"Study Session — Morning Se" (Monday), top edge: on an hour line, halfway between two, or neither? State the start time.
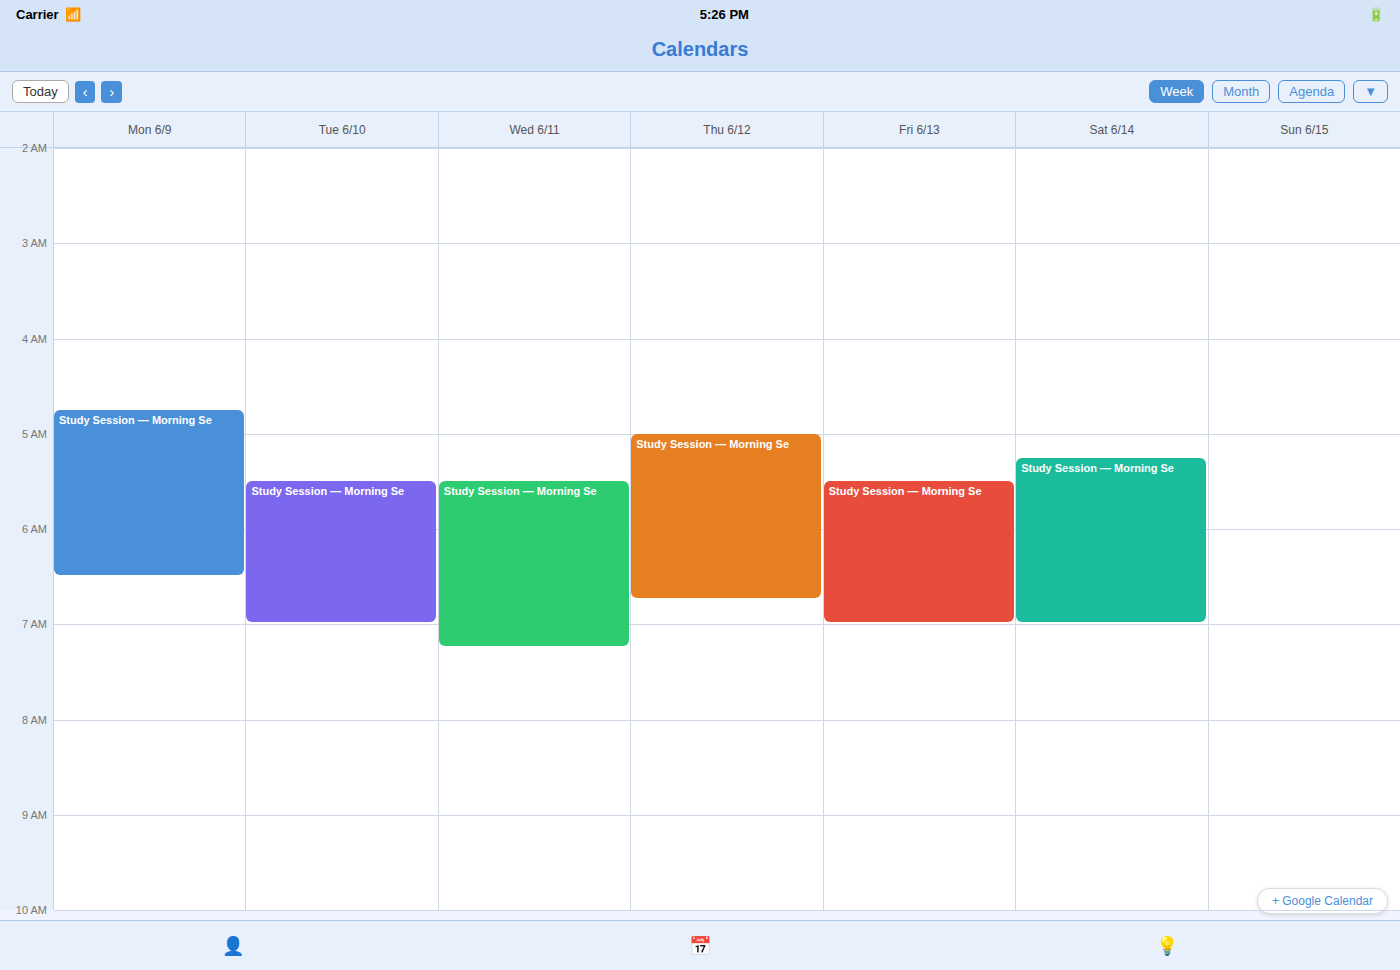
4:45 AM -- neither: three quarters of the way from the 4 AM line to the 5 AM line.